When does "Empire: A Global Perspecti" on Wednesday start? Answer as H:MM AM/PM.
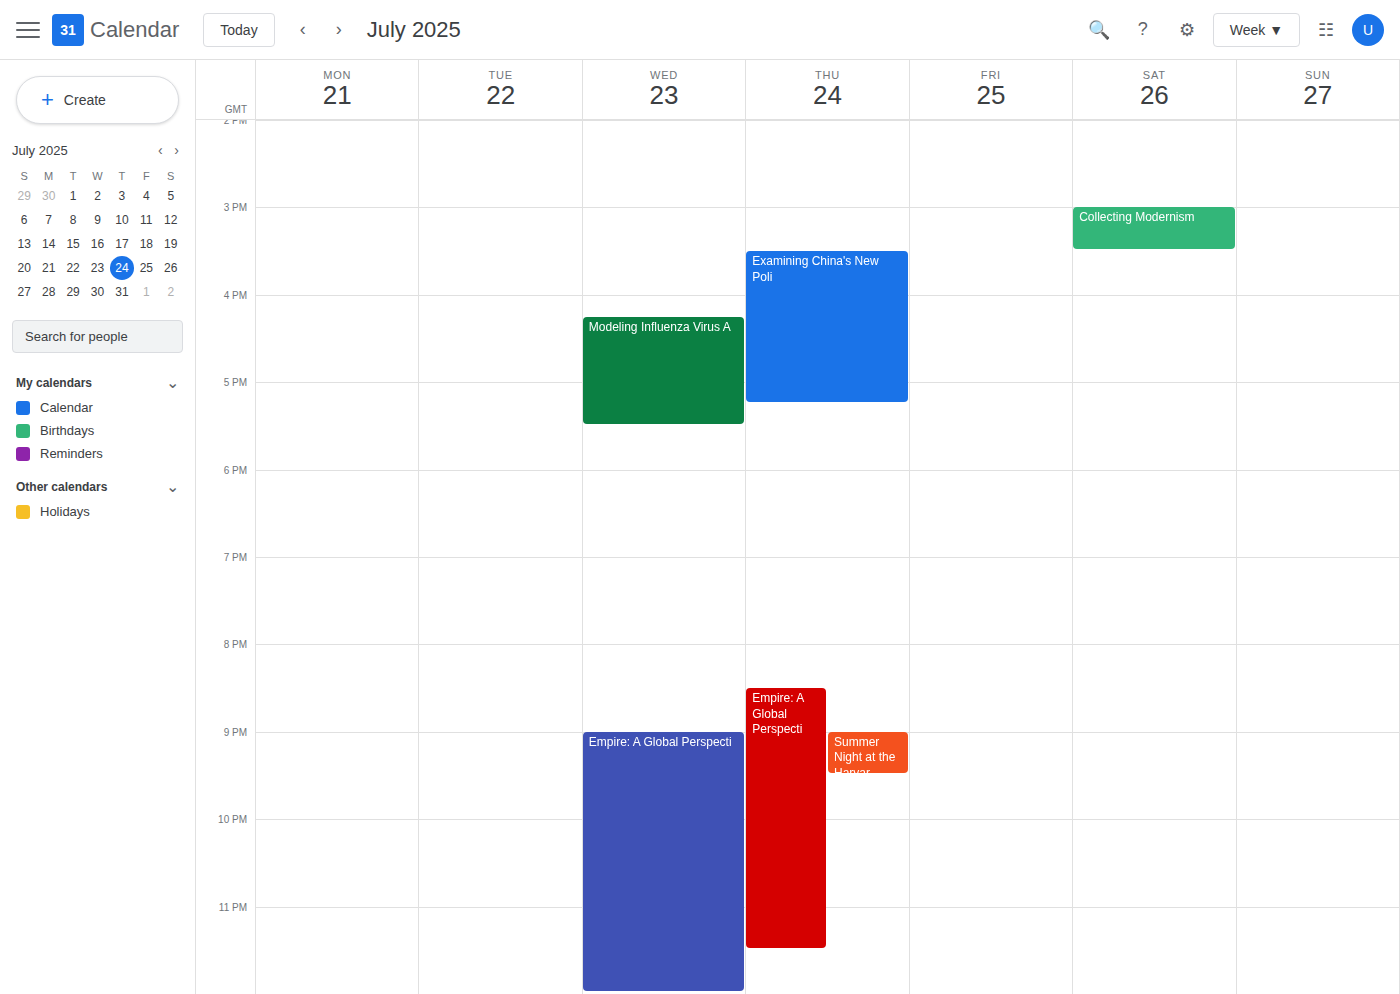
9:00 PM